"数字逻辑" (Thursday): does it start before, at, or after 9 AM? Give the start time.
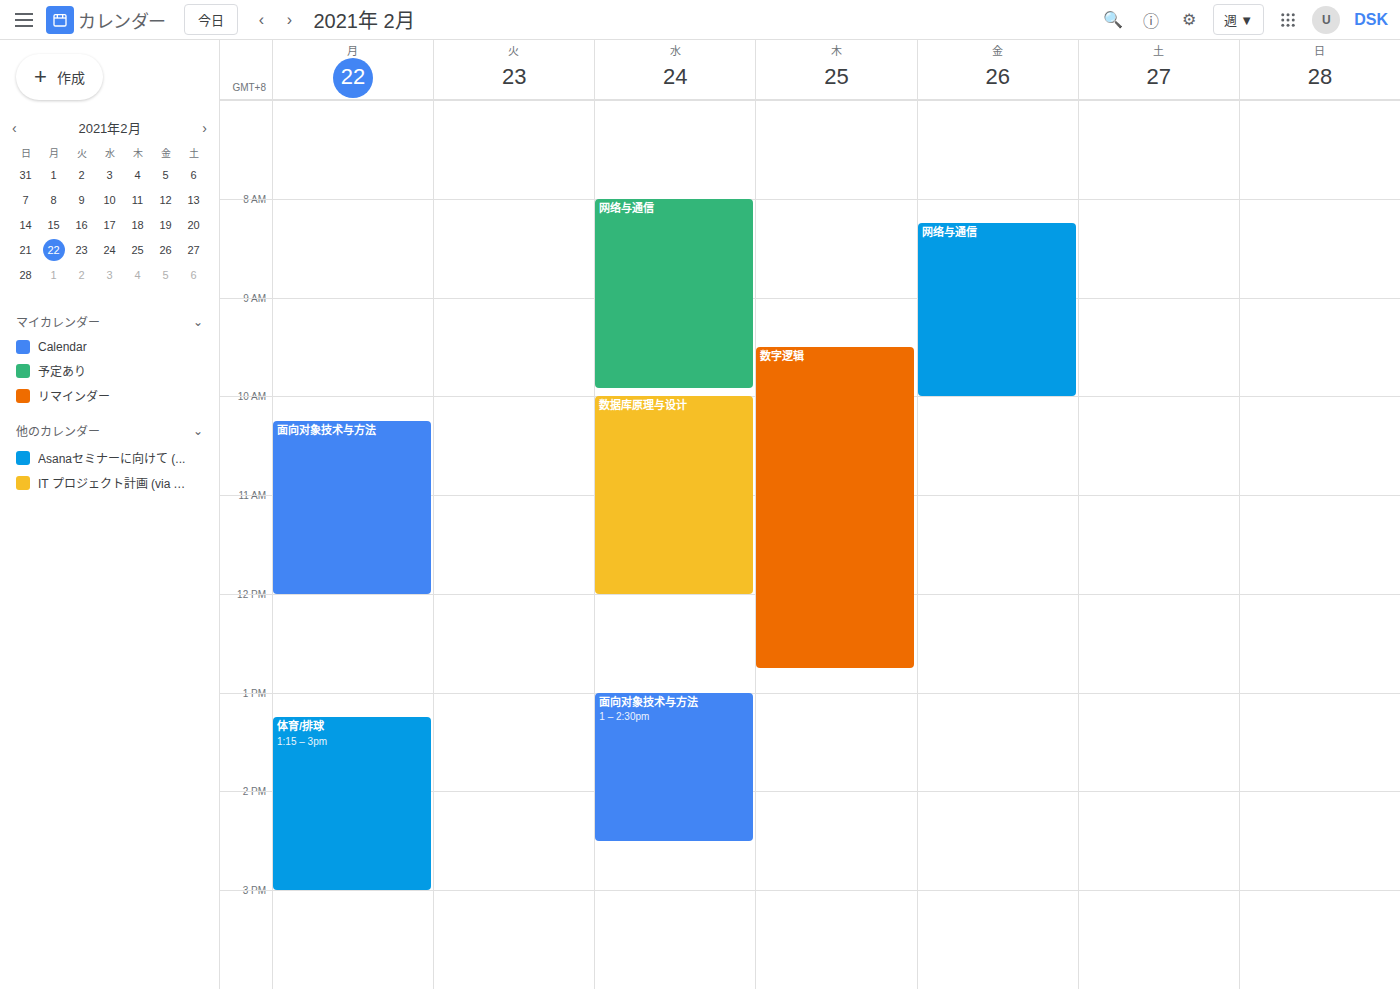
9:30 AM -- after 9 AM, 30 minutes below the 9 AM line.